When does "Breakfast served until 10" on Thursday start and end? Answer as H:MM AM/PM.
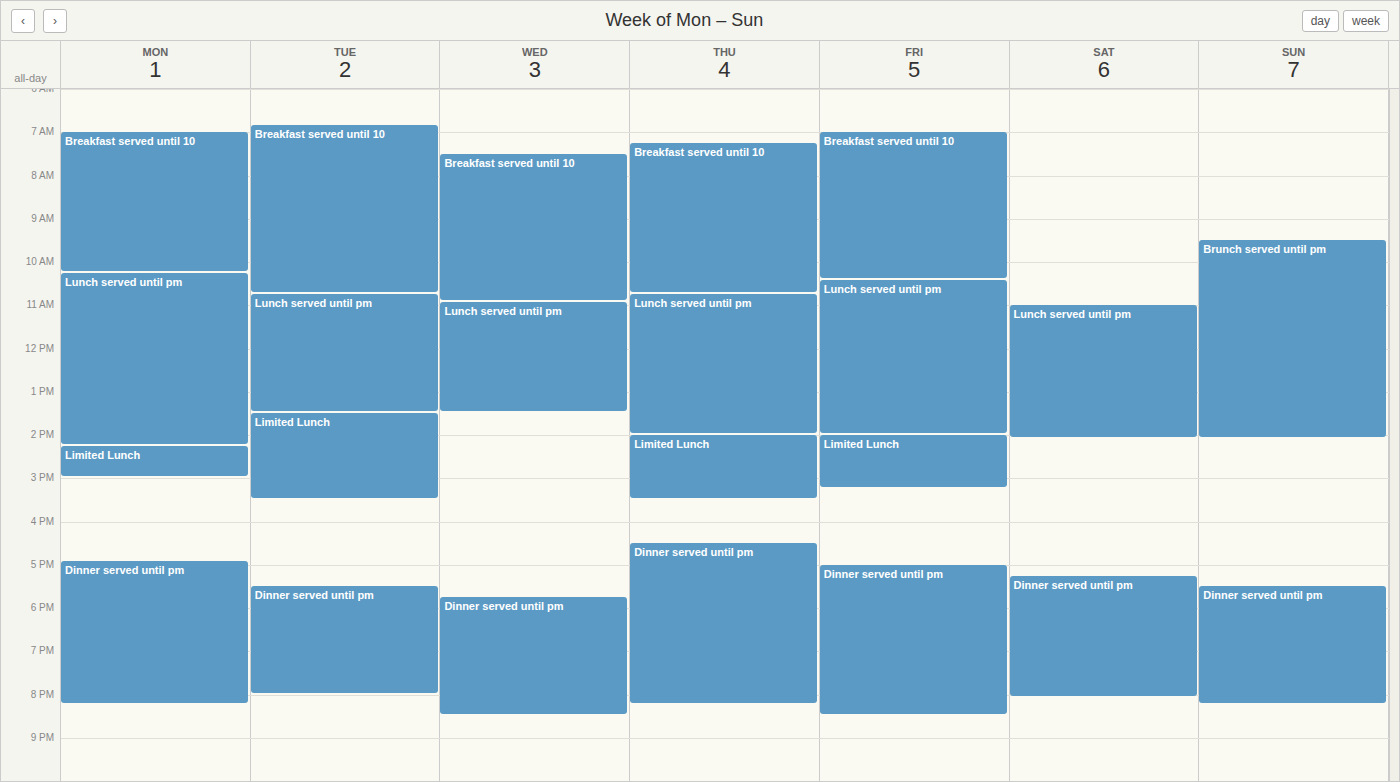
7:15 AM to 10:45 AM